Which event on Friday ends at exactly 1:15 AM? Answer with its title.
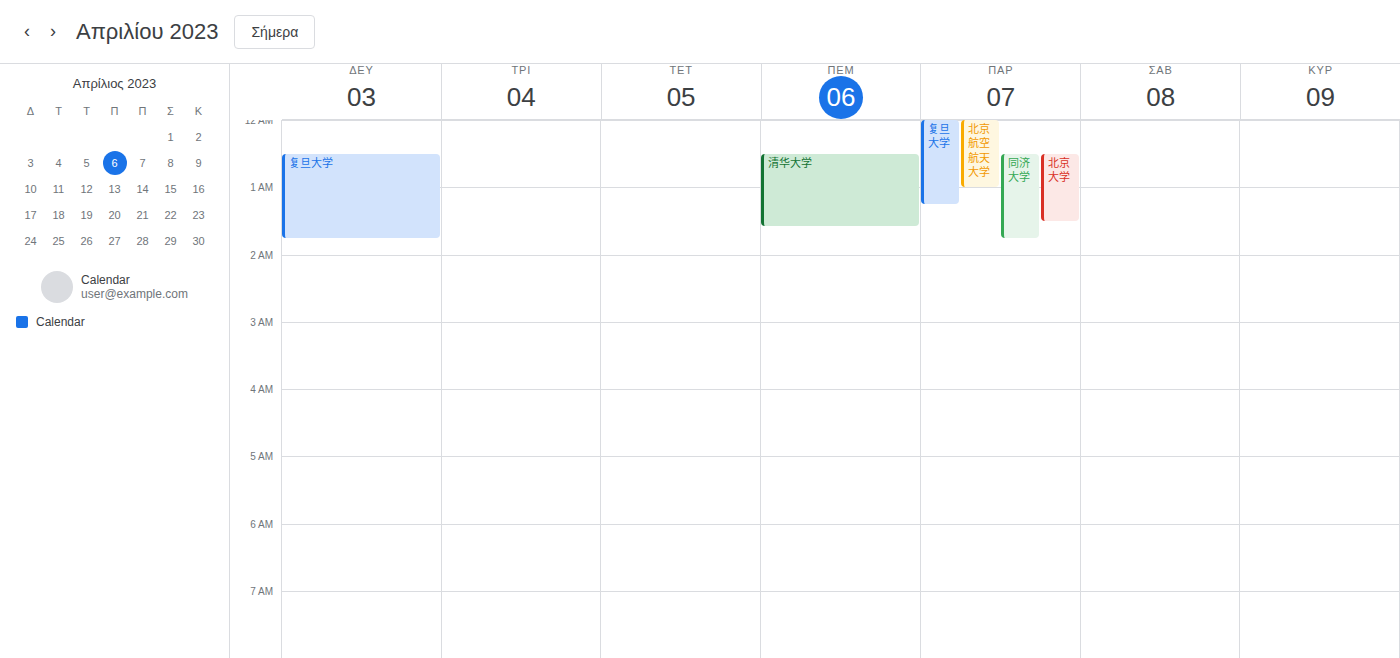
"复旦大学"